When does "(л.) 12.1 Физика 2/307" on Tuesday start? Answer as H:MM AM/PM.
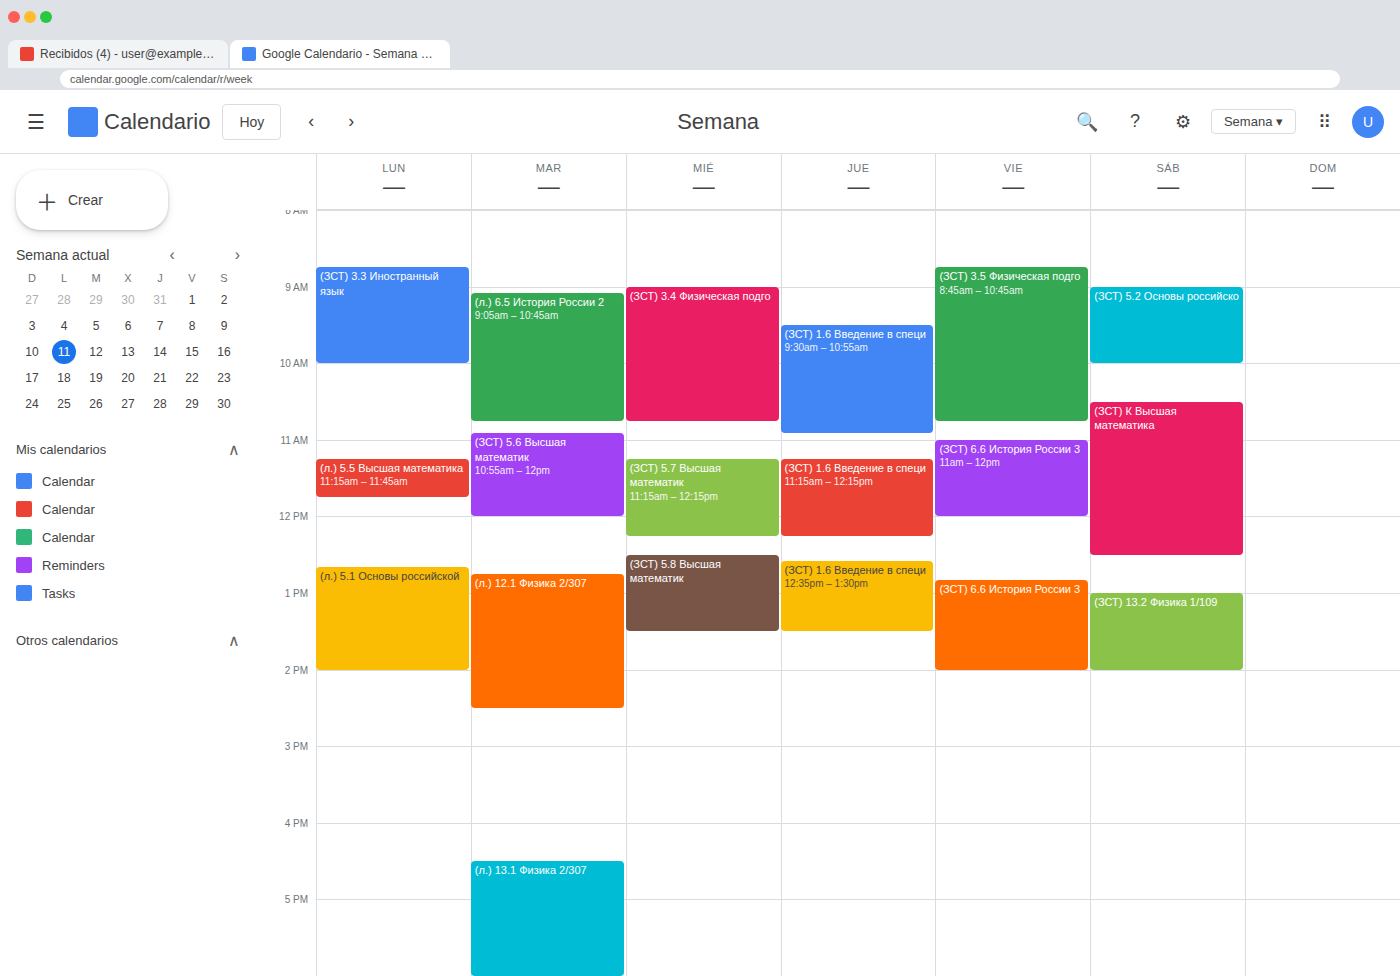
12:45 PM